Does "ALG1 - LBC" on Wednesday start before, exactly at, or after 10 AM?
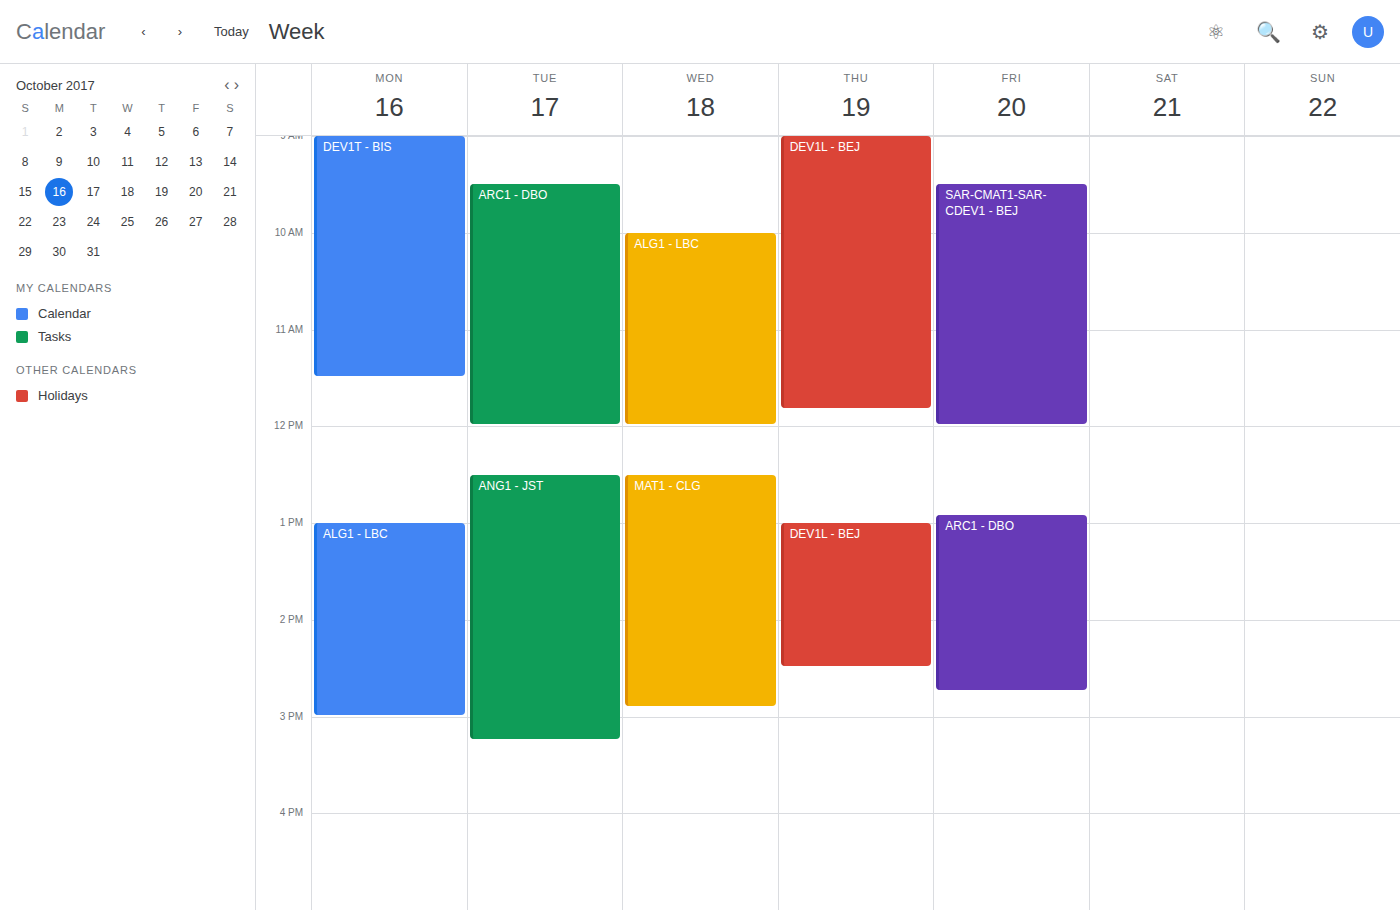
10:00 AM -- exactly at 10 AM, on the 10 AM line.